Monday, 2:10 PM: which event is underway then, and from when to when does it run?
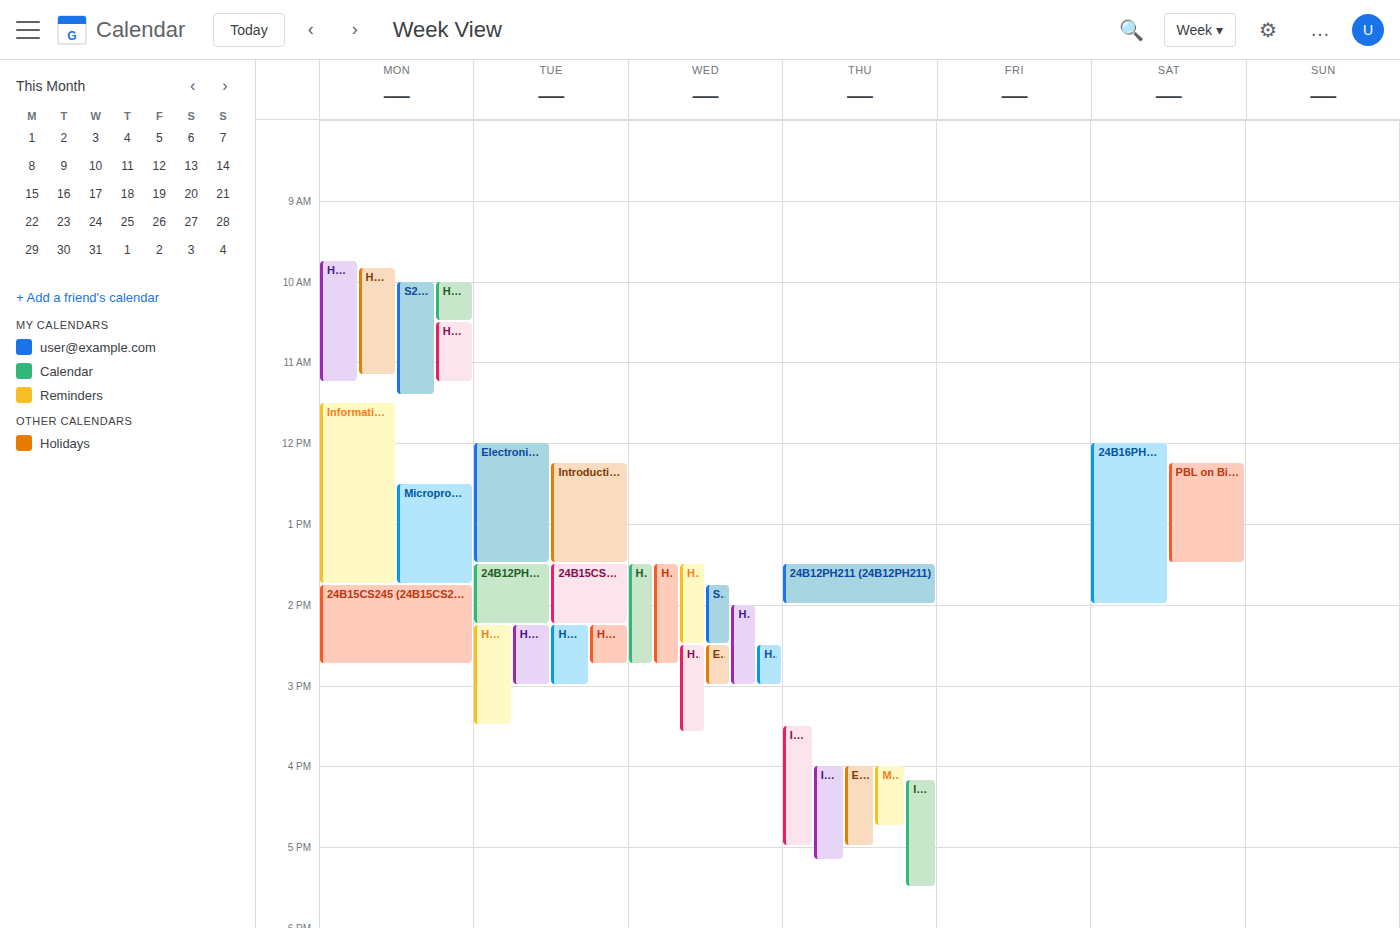
"24B15CS245 (24B15CS245)", 1:45 PM to 2:45 PM